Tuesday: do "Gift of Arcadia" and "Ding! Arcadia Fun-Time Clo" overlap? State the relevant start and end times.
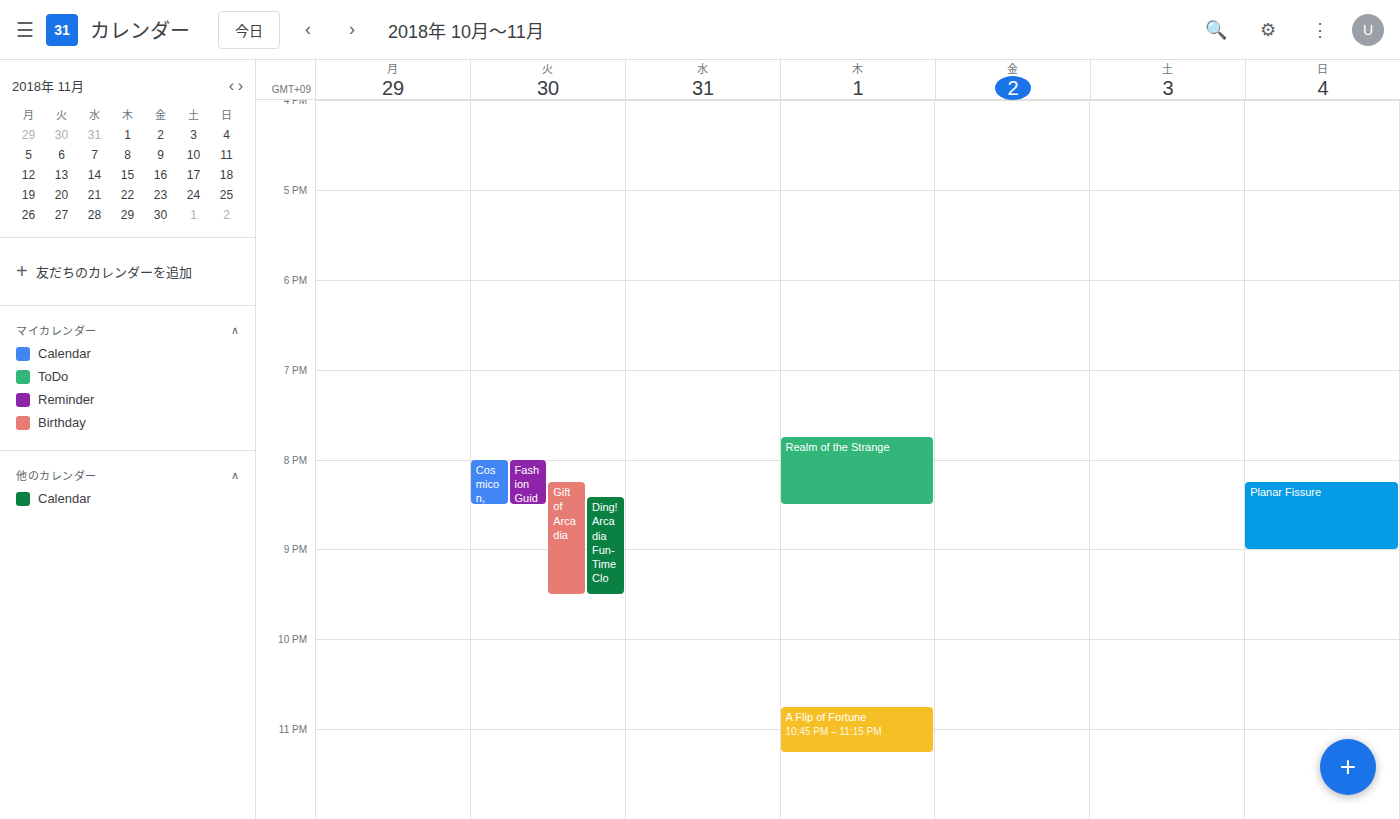
"Ding! Arcadia Fun-Time Clo" runs 8:25 PM to 9:30 PM, inside "Gift of Arcadia" -- they overlap.